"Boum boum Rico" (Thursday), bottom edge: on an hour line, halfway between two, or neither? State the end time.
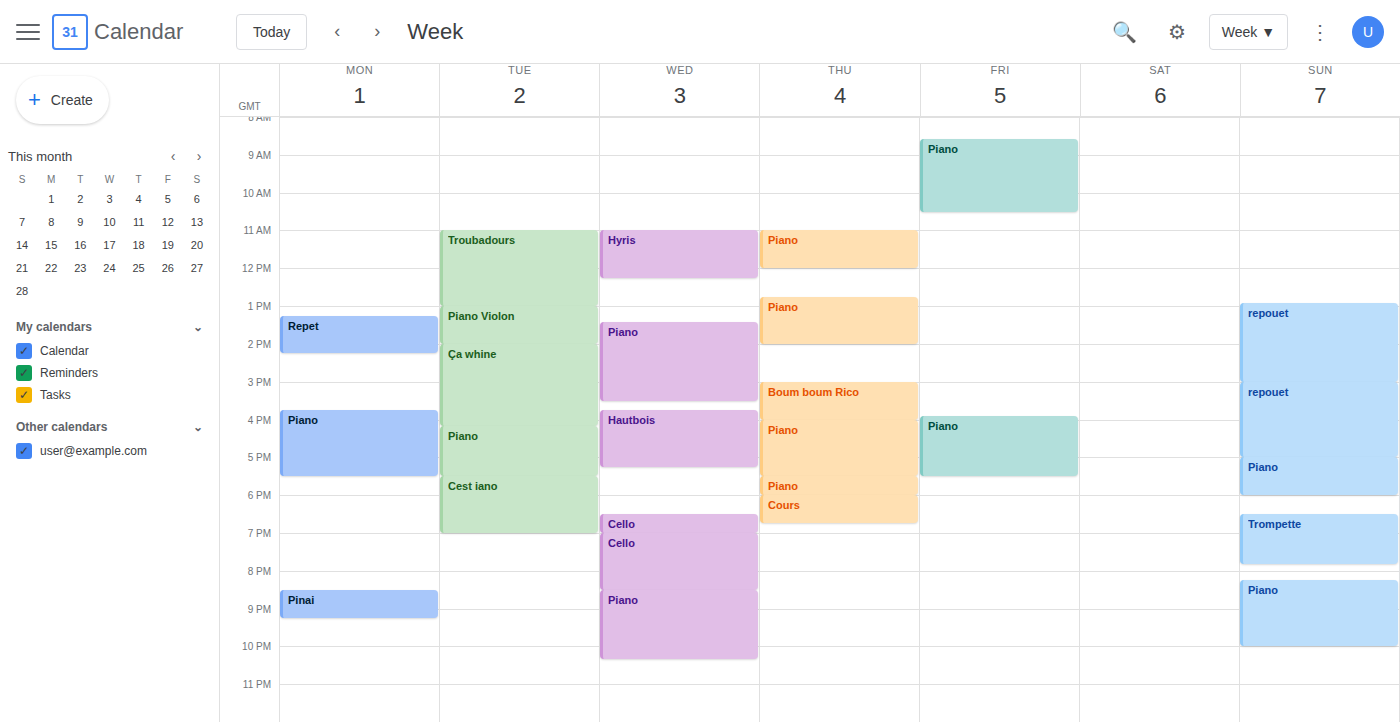
4:00 PM -- exactly on the 4 PM line.